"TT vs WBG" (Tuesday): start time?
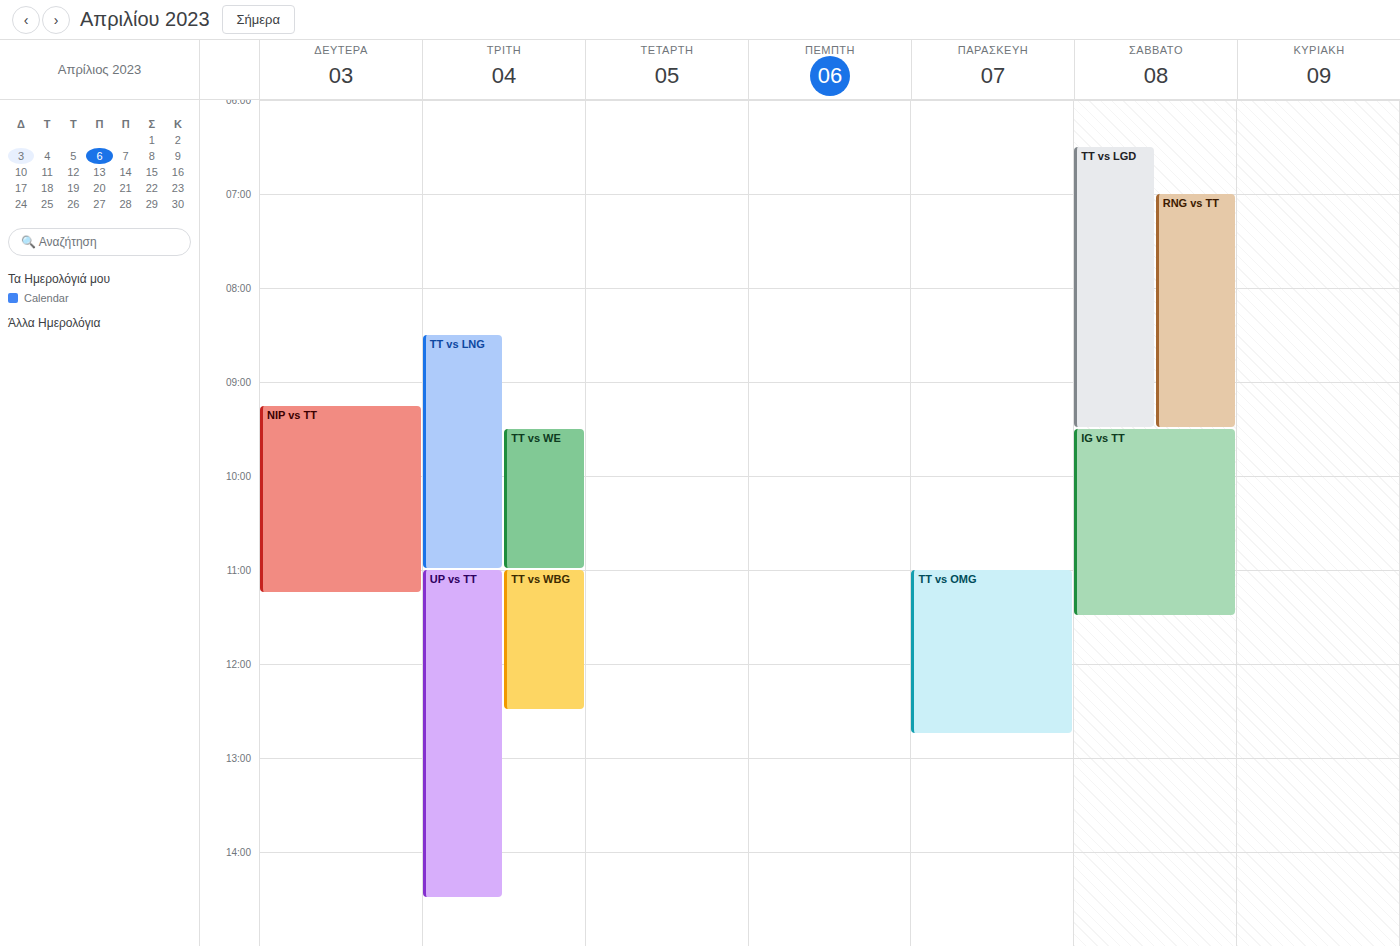
11:00 AM